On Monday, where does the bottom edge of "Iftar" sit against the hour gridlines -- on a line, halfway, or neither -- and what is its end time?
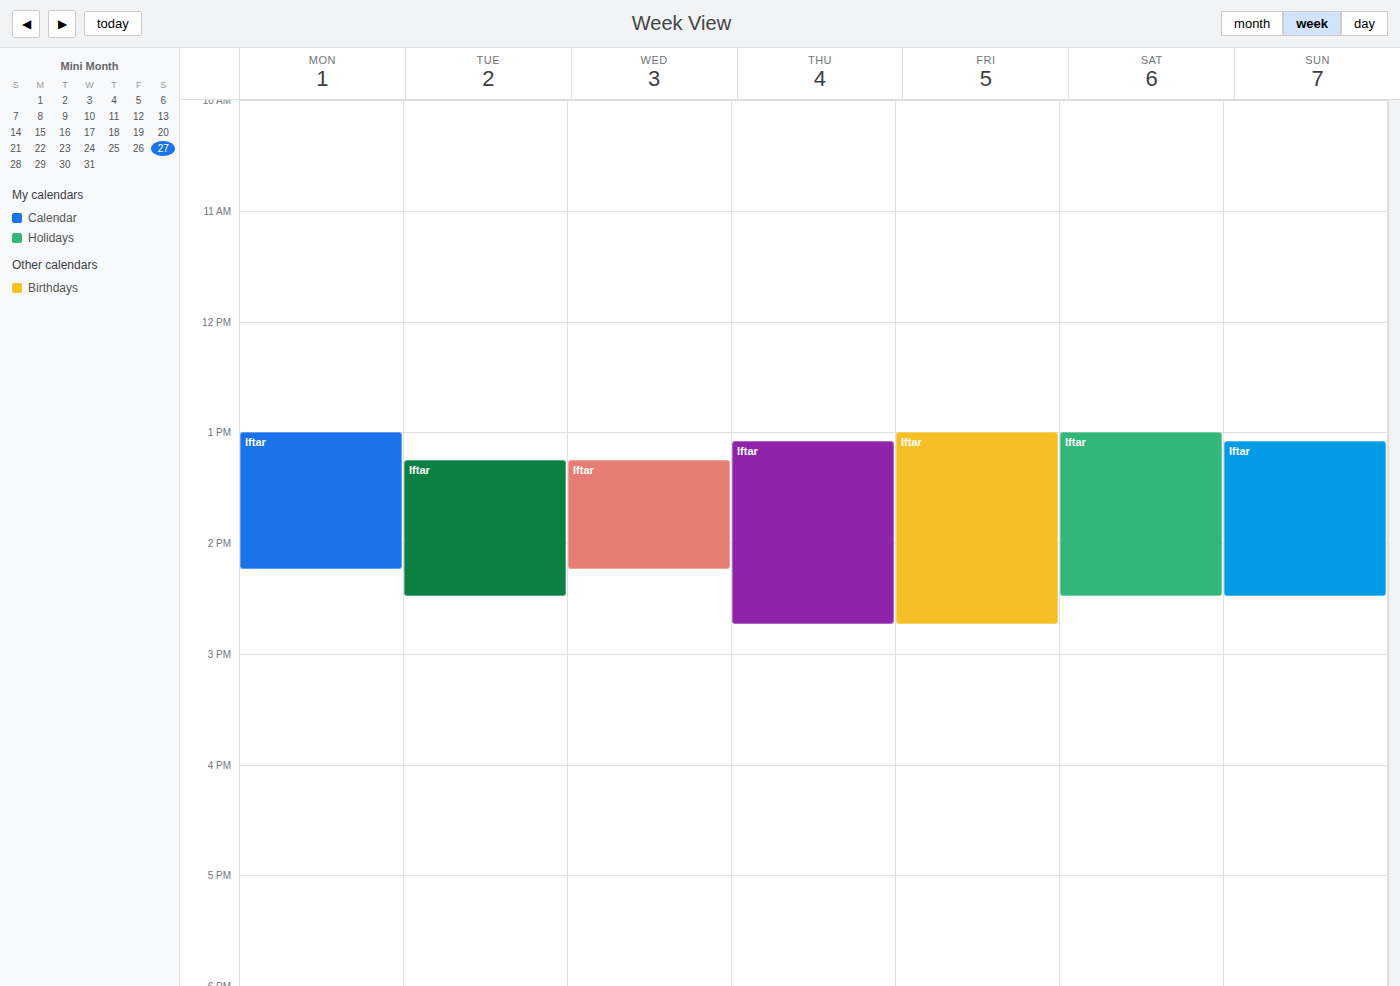
2:15 PM -- neither: a quarter of the way from the 2 PM line to the 3 PM line.